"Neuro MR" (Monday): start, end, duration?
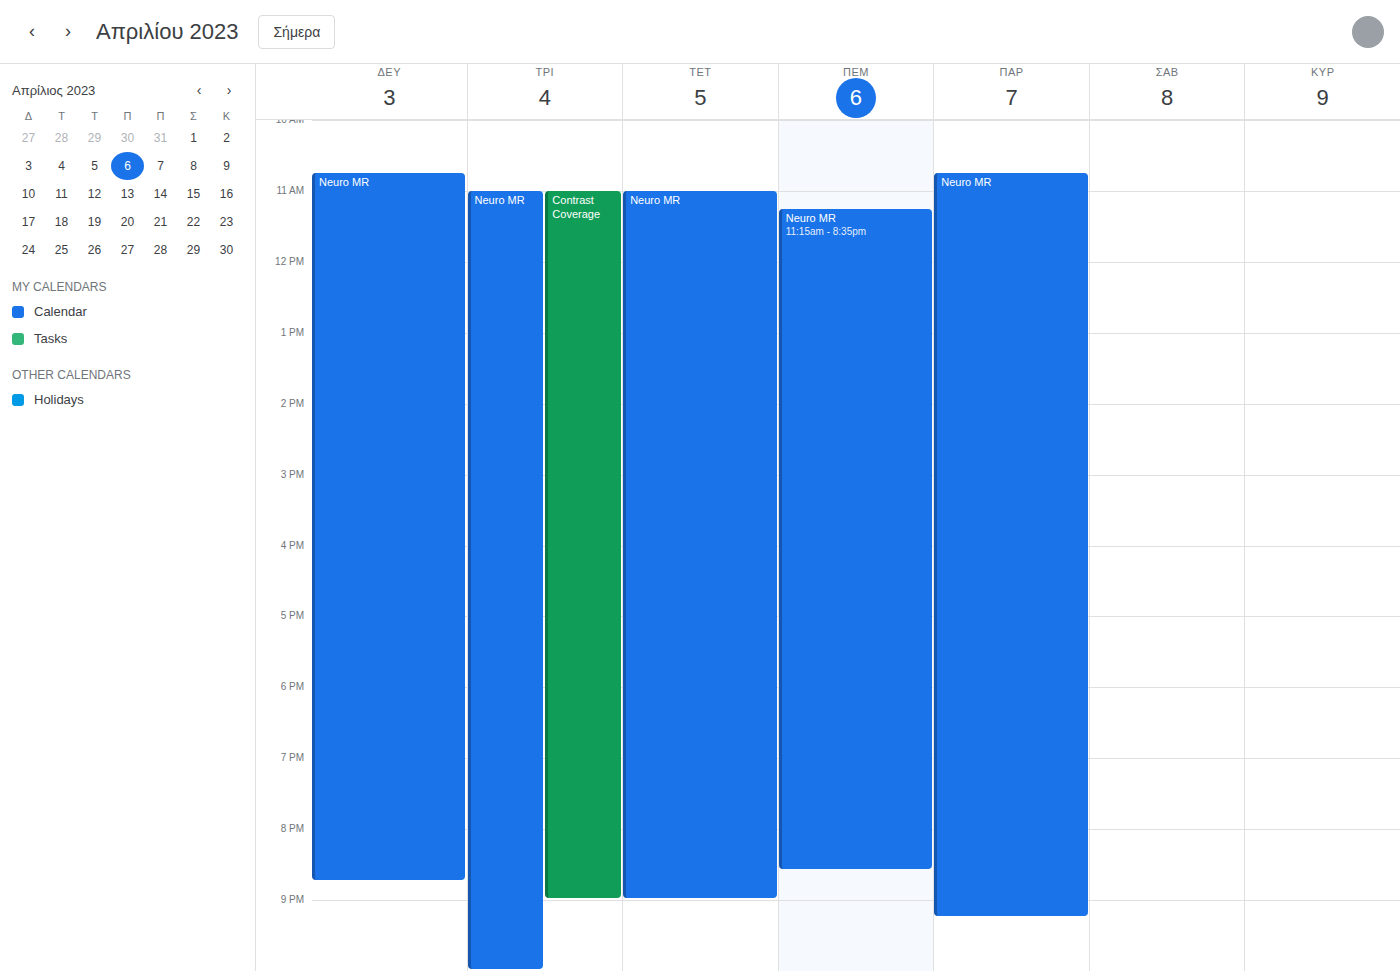
10:45 AM to 8:45 PM, 10 hours